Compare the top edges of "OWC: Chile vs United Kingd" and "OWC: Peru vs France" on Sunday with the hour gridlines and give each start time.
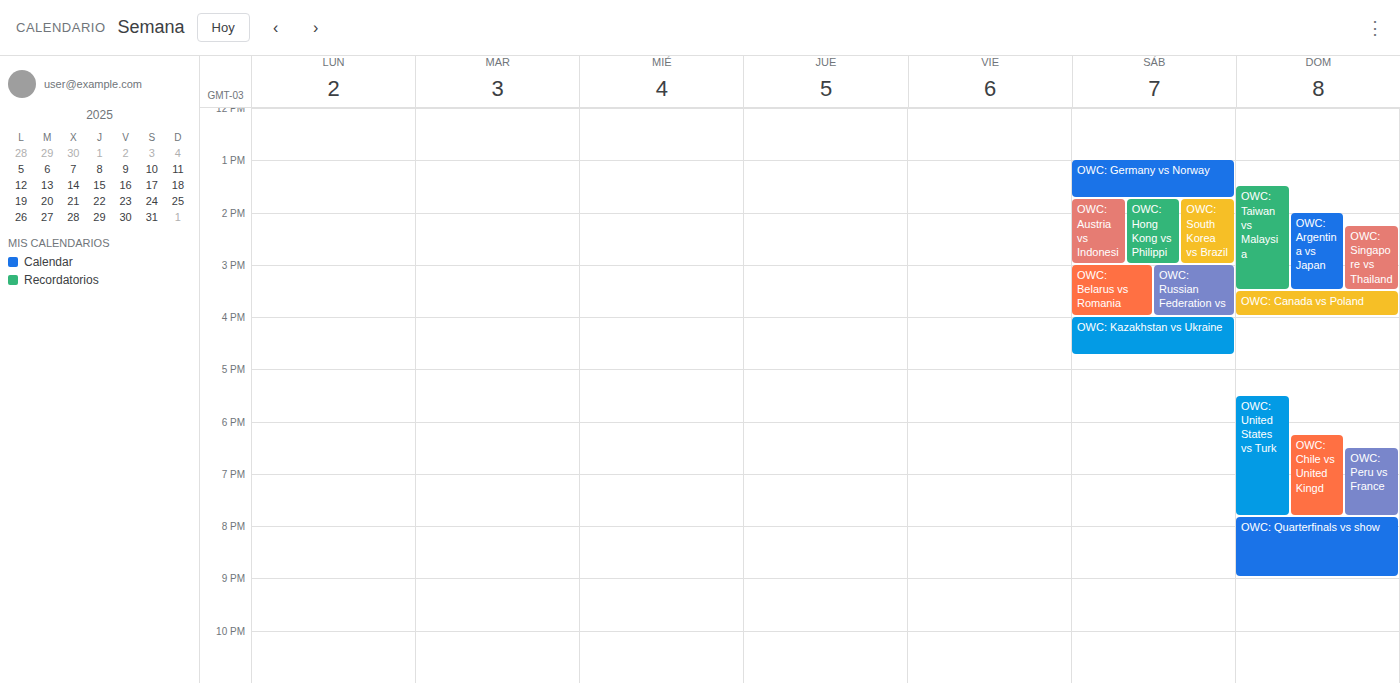
"OWC: Chile vs United Kingd": 6:15 PM, neither: a quarter of the way from the 6 PM line to the 7 PM line. "OWC: Peru vs France": 6:30 PM, halfway between the 6 PM and 7 PM lines.